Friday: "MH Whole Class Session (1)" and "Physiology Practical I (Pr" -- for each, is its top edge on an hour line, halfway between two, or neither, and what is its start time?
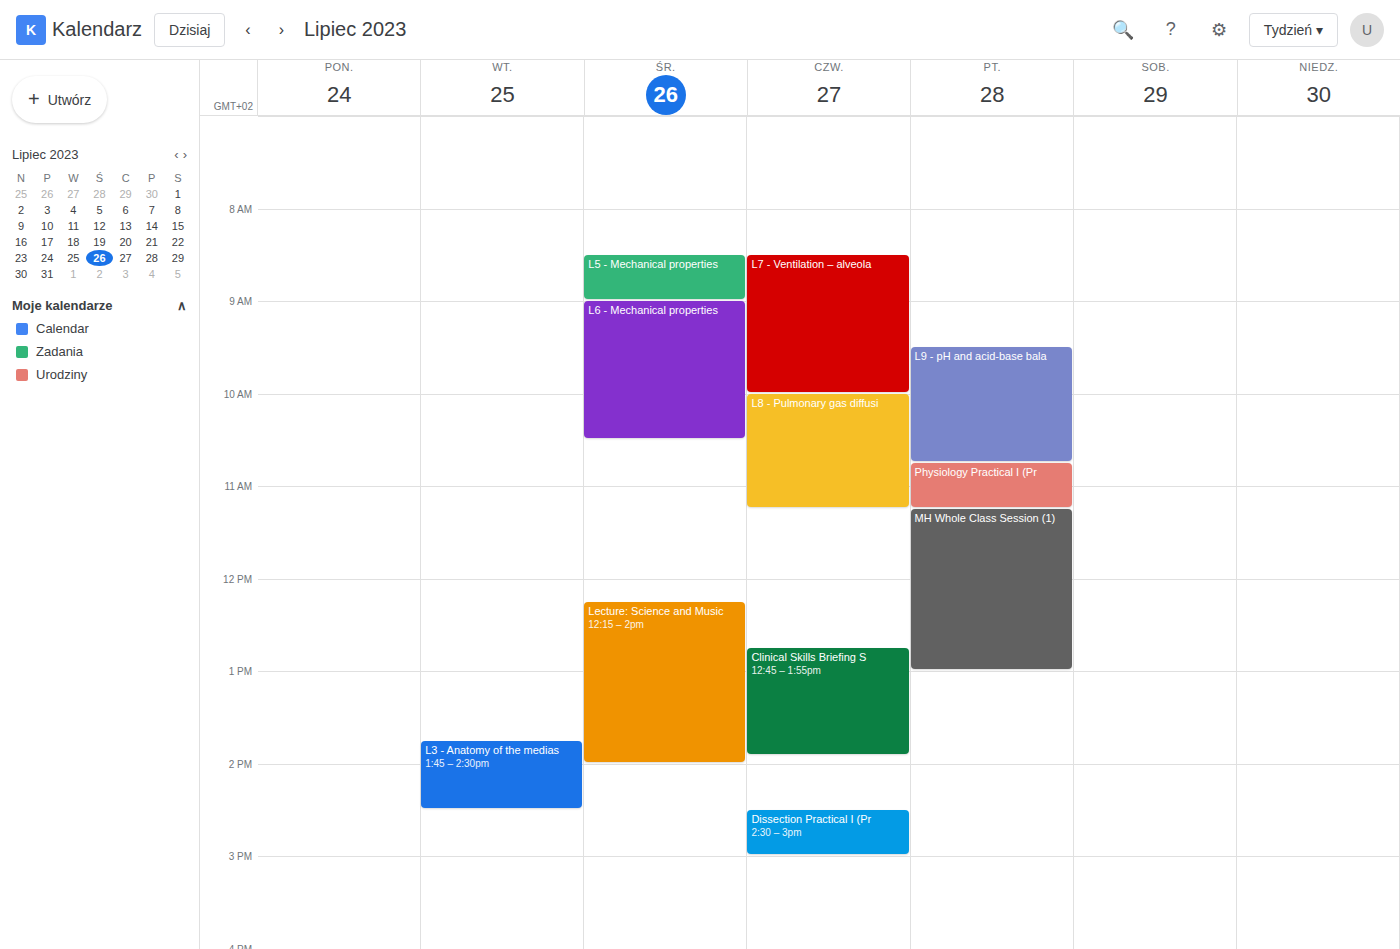
"MH Whole Class Session (1)": 11:15 AM, neither: a quarter of the way from the 11 AM line to the 12 PM line. "Physiology Practical I (Pr": 10:45 AM, neither: three quarters of the way from the 10 AM line to the 11 AM line.